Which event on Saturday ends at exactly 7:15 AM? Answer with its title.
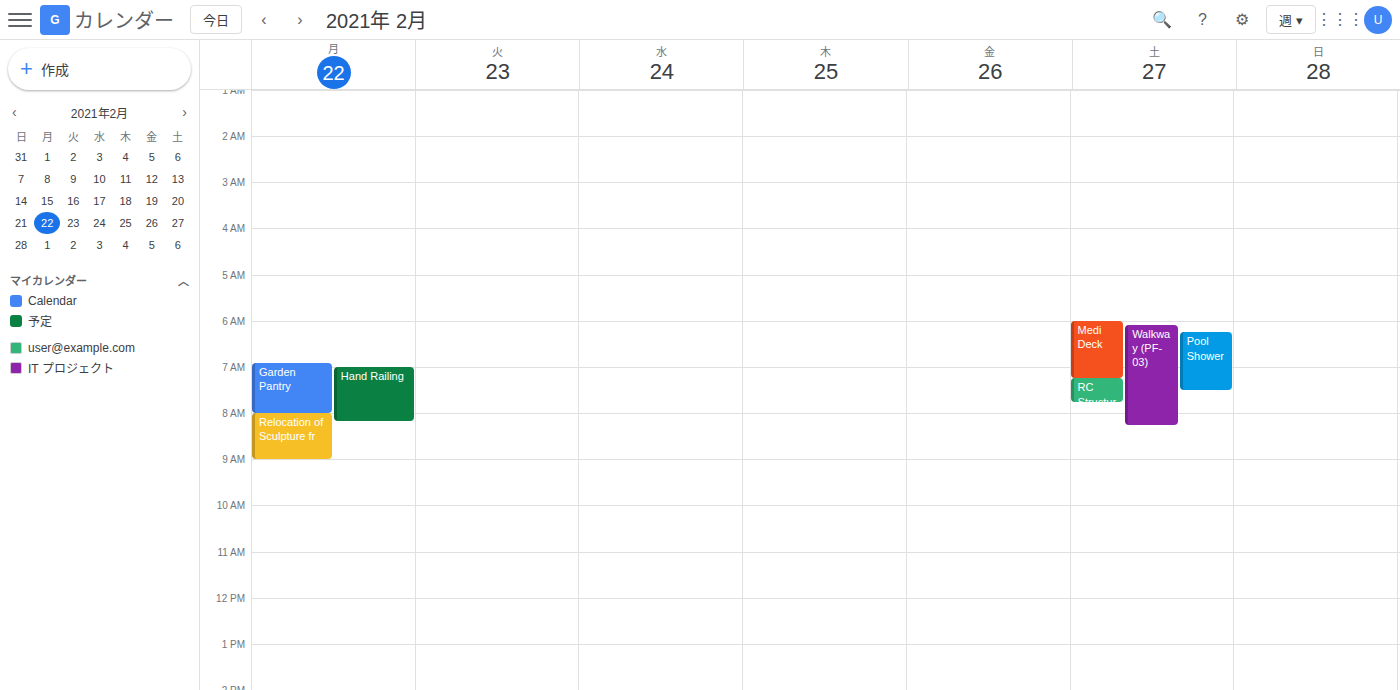
"Medi Deck"